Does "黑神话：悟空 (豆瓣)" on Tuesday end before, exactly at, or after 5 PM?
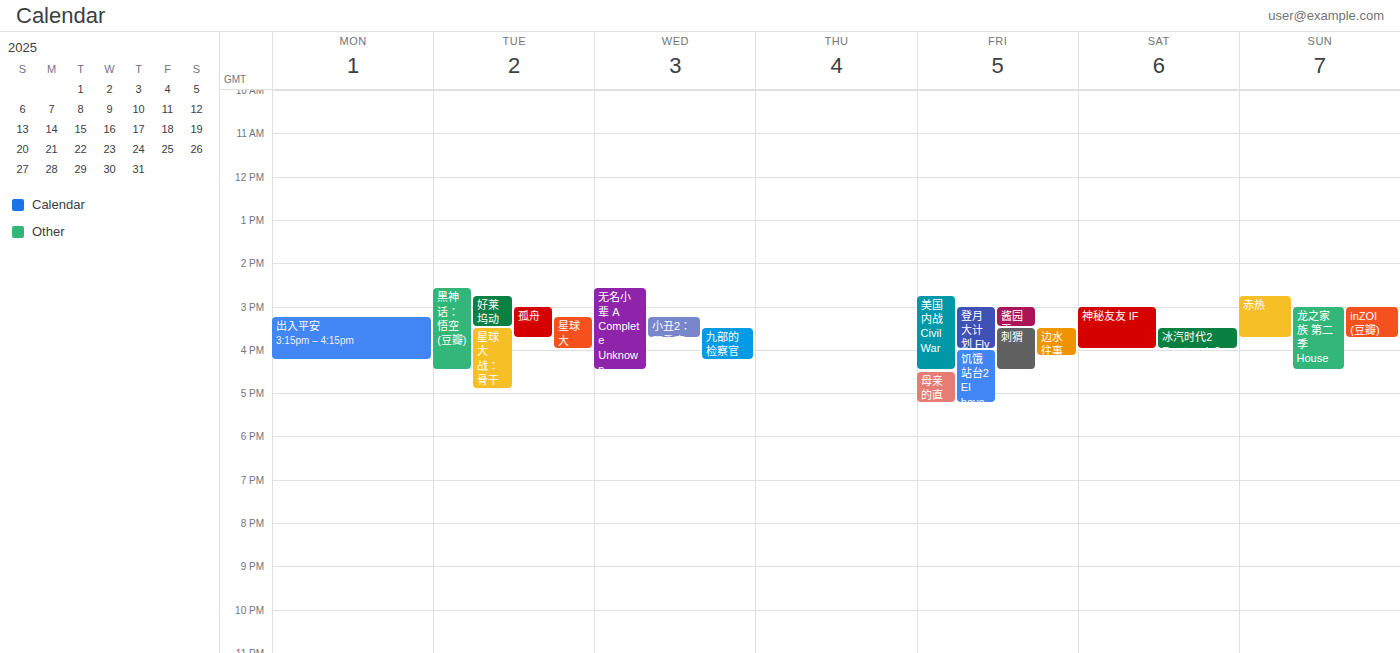
4:30 PM -- before 5 PM, 30 minutes above the 5 PM line.